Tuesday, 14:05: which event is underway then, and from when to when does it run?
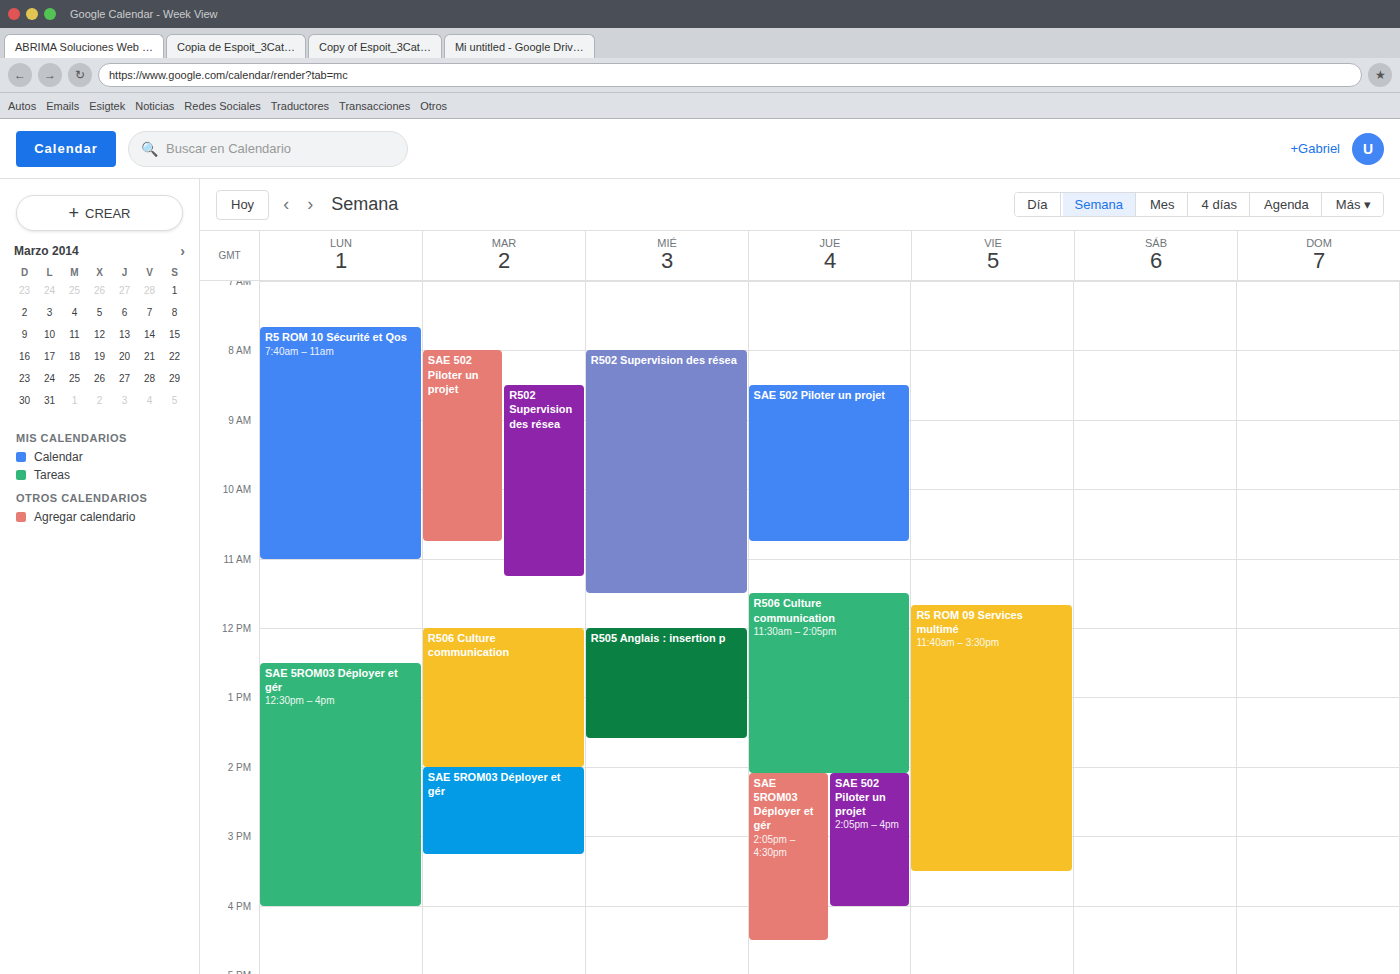
"SAE 5ROM03 Déployer et gér", 14:00 to 15:15